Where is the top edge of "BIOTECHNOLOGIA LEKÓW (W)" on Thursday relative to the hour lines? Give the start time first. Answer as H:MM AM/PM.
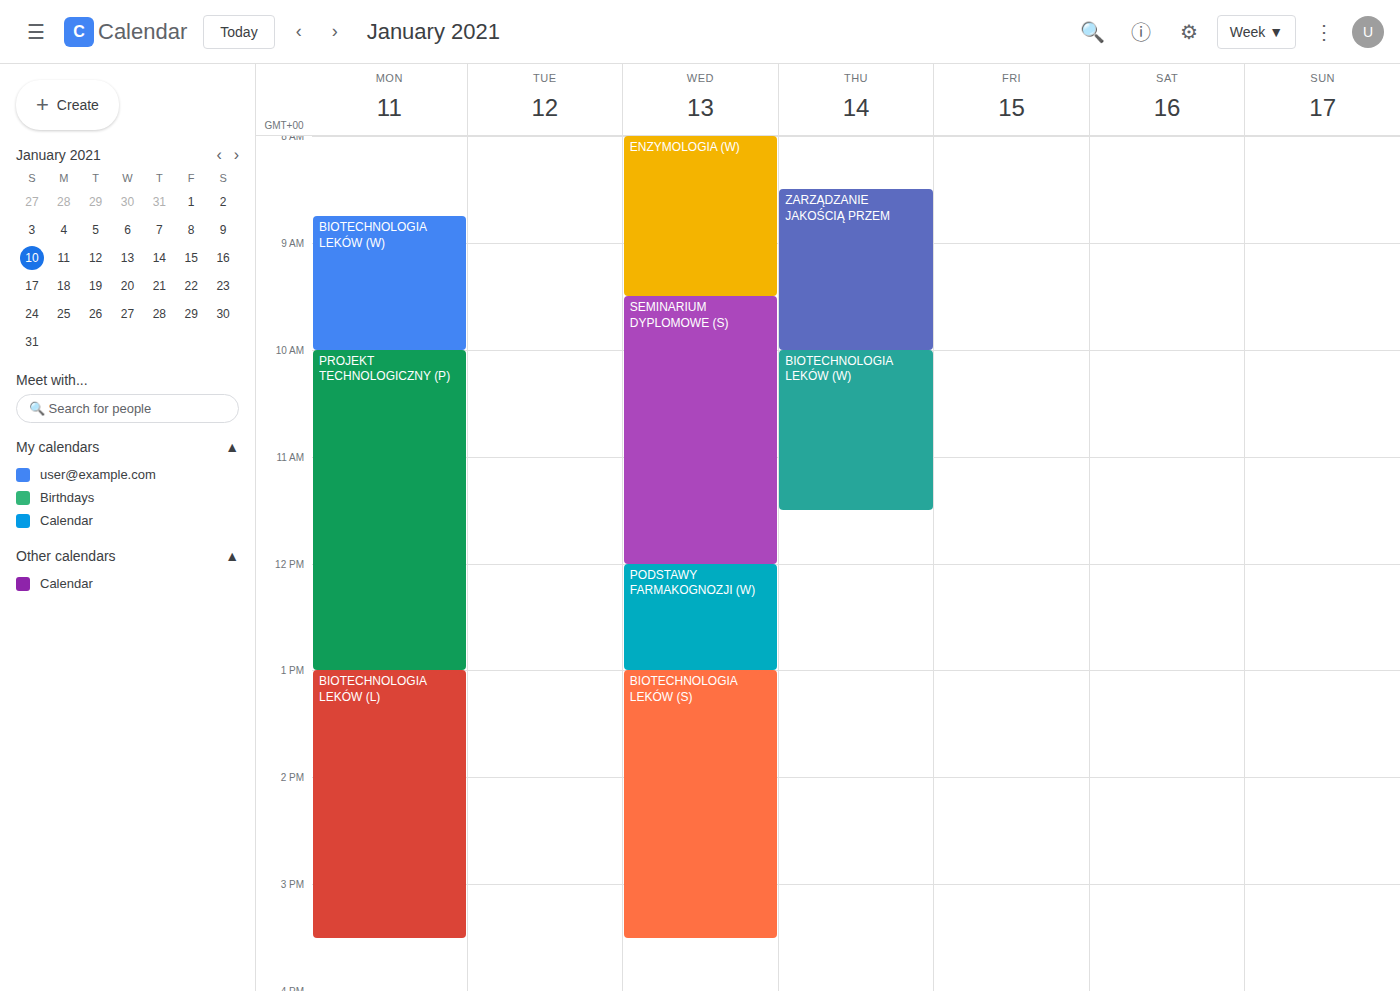
10:00 AM -- exactly on the 10 AM line.